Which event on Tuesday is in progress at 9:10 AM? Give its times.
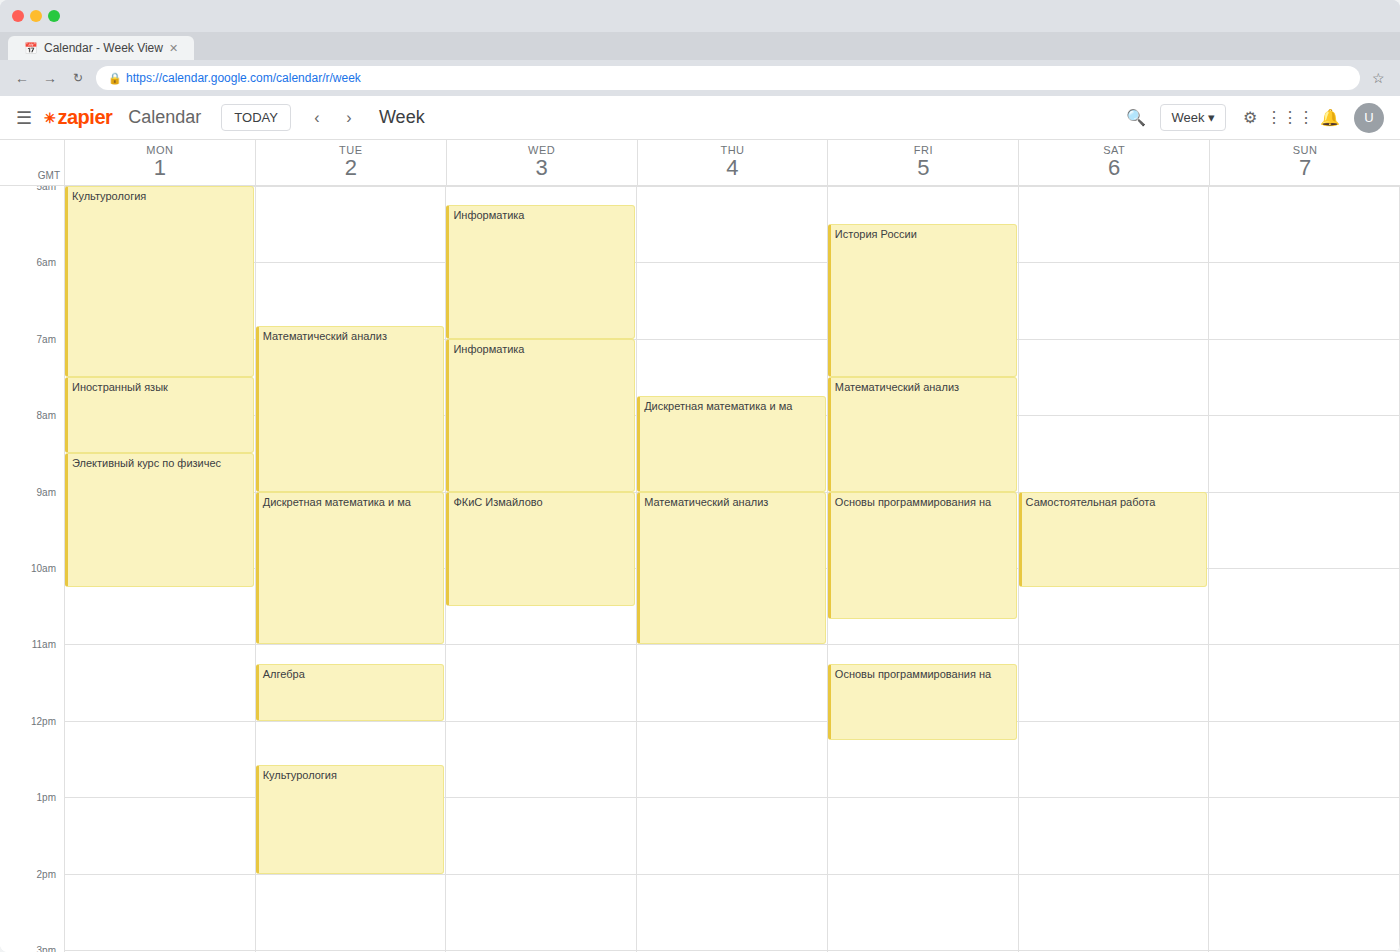
"Дискретная математика и ма", 9:00 AM to 11:00 AM